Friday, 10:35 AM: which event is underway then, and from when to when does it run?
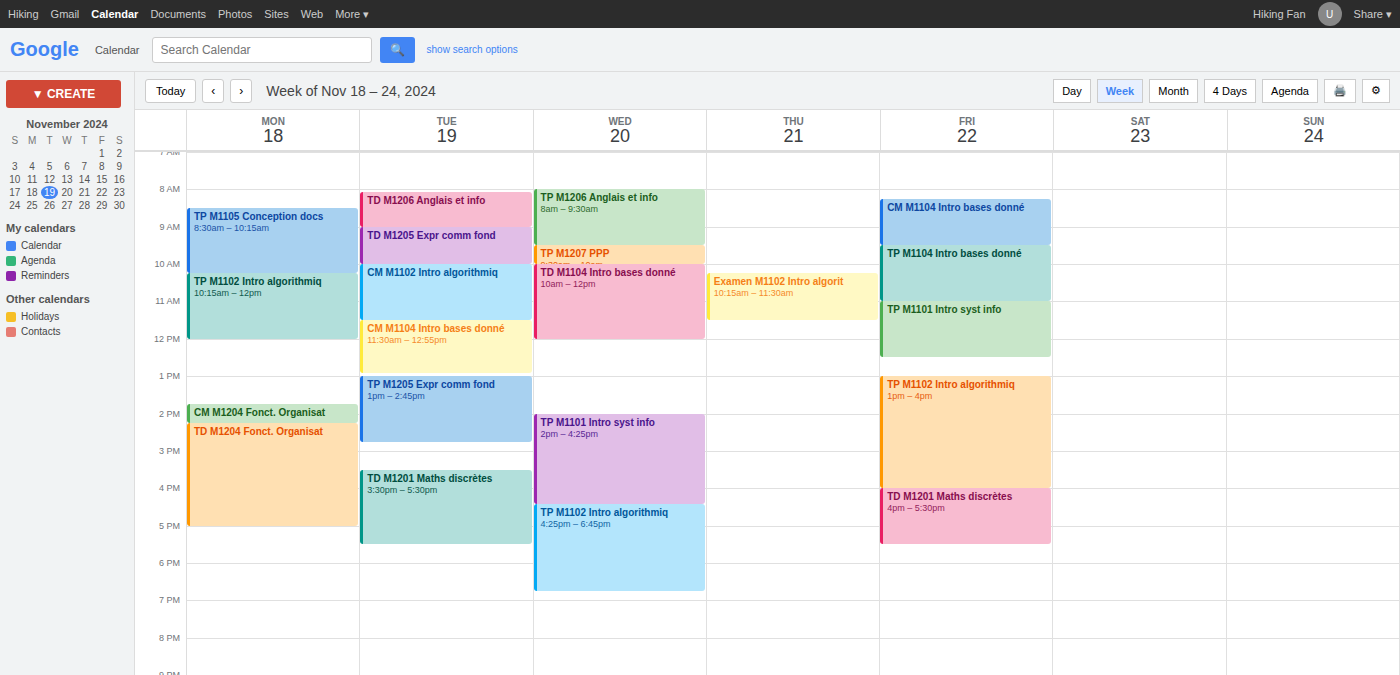
"TP M1104 Intro bases donné", 9:30 AM to 11:00 AM